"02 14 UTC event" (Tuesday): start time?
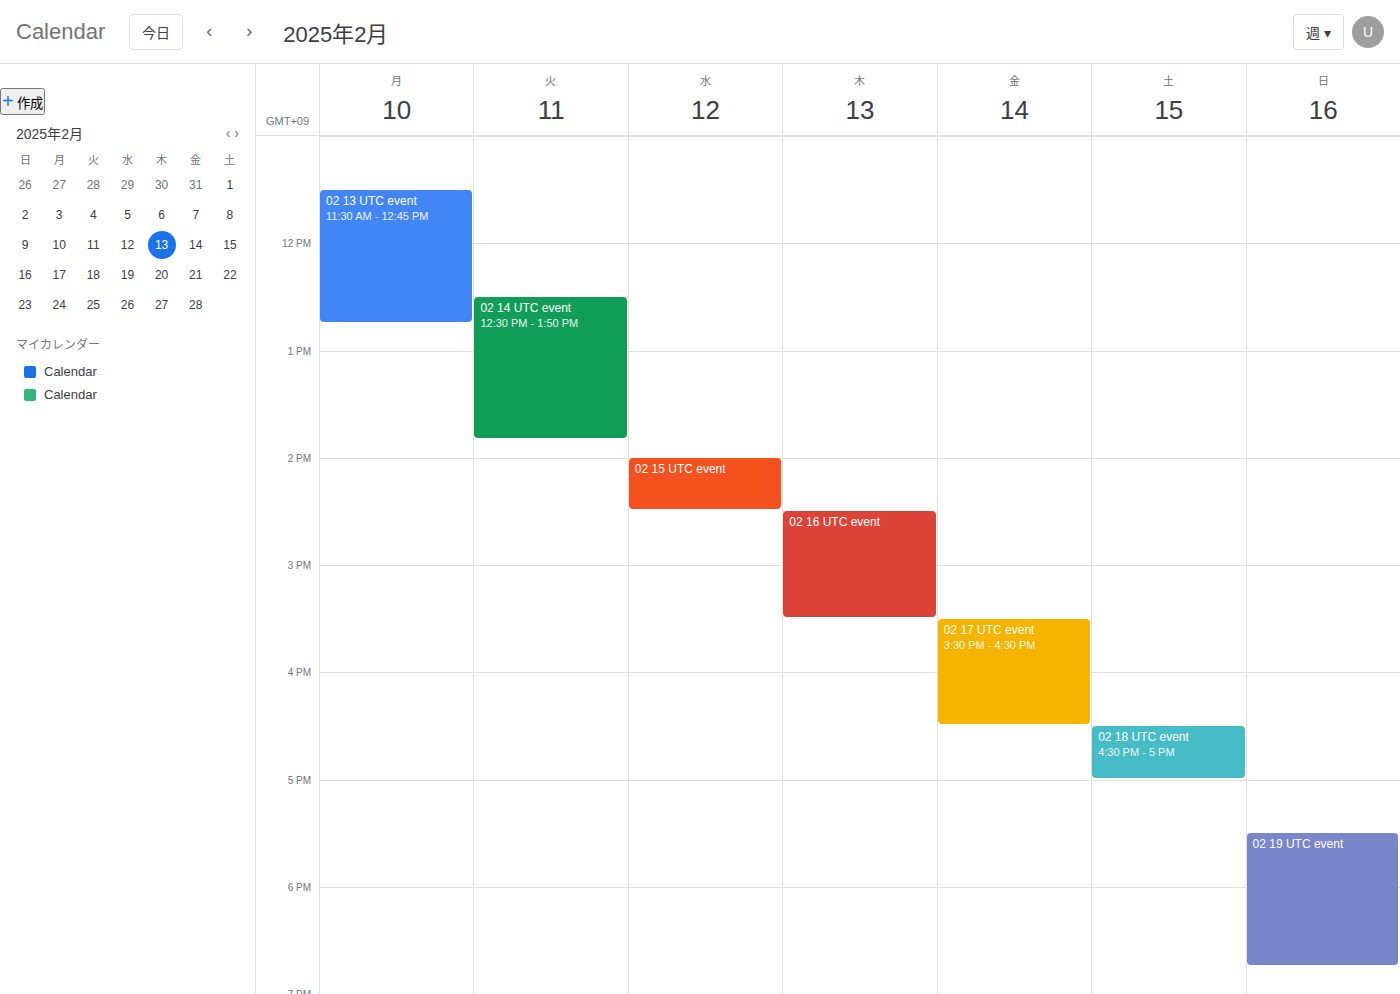
12:30 PM